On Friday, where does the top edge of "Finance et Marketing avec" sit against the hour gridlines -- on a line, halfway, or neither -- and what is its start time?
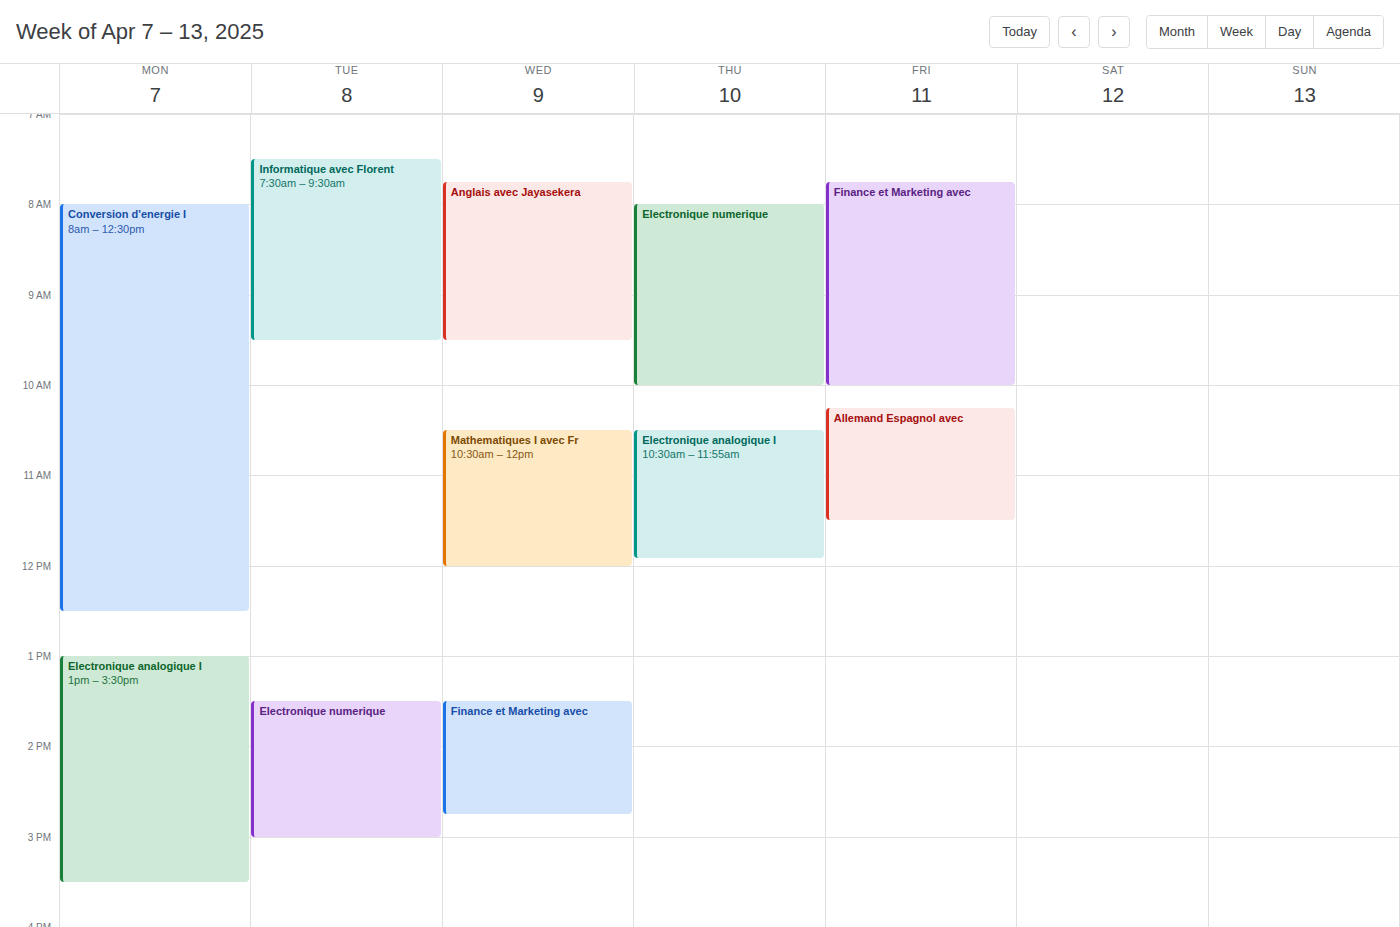
07:45 -- neither: three quarters of the way from the 07:00 line to the 08:00 line.